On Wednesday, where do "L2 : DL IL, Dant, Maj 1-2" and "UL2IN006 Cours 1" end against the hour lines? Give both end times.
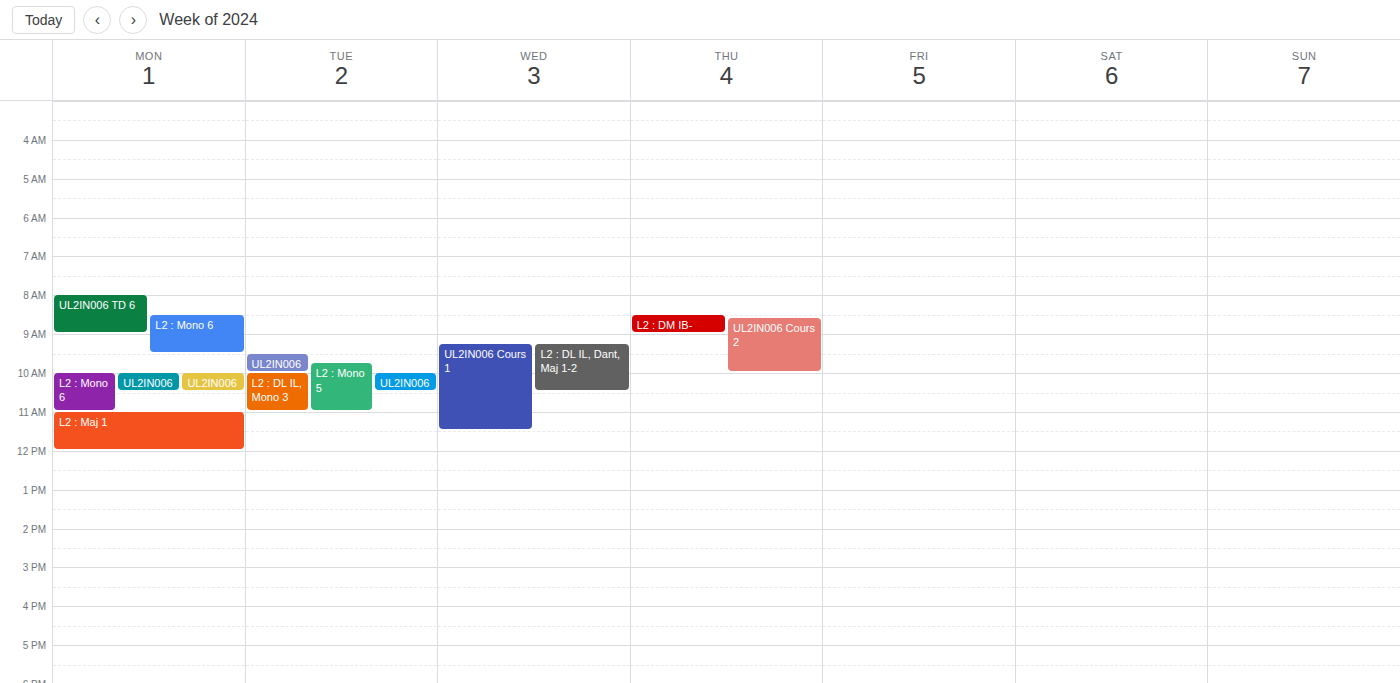
"L2 : DL IL, Dant, Maj 1-2": 10:30 AM, halfway between the 10 AM and 11 AM lines. "UL2IN006 Cours 1": 11:30 AM, halfway between the 11 AM and 12 PM lines.